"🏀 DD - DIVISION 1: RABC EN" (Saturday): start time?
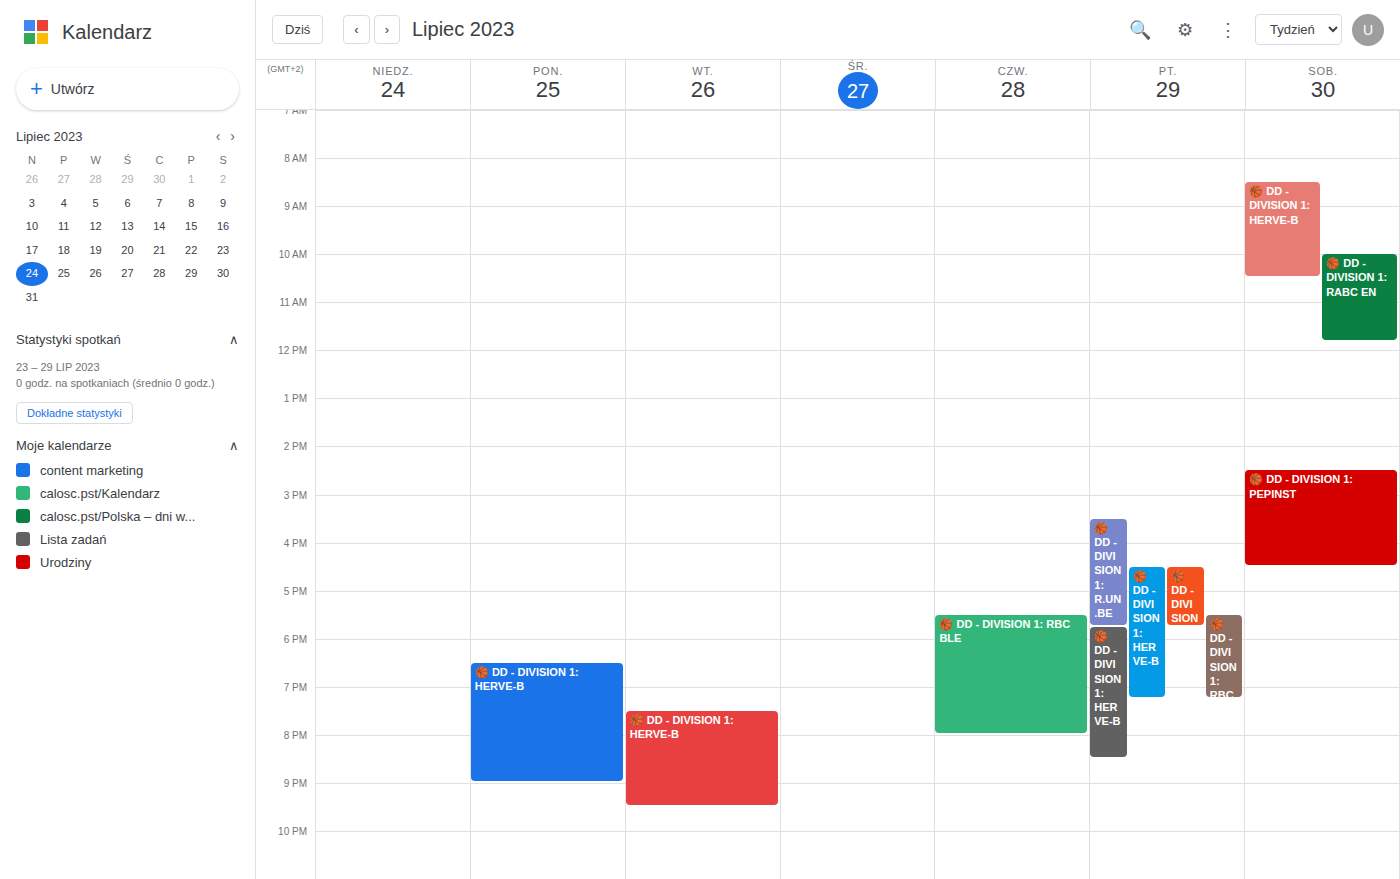
10:00